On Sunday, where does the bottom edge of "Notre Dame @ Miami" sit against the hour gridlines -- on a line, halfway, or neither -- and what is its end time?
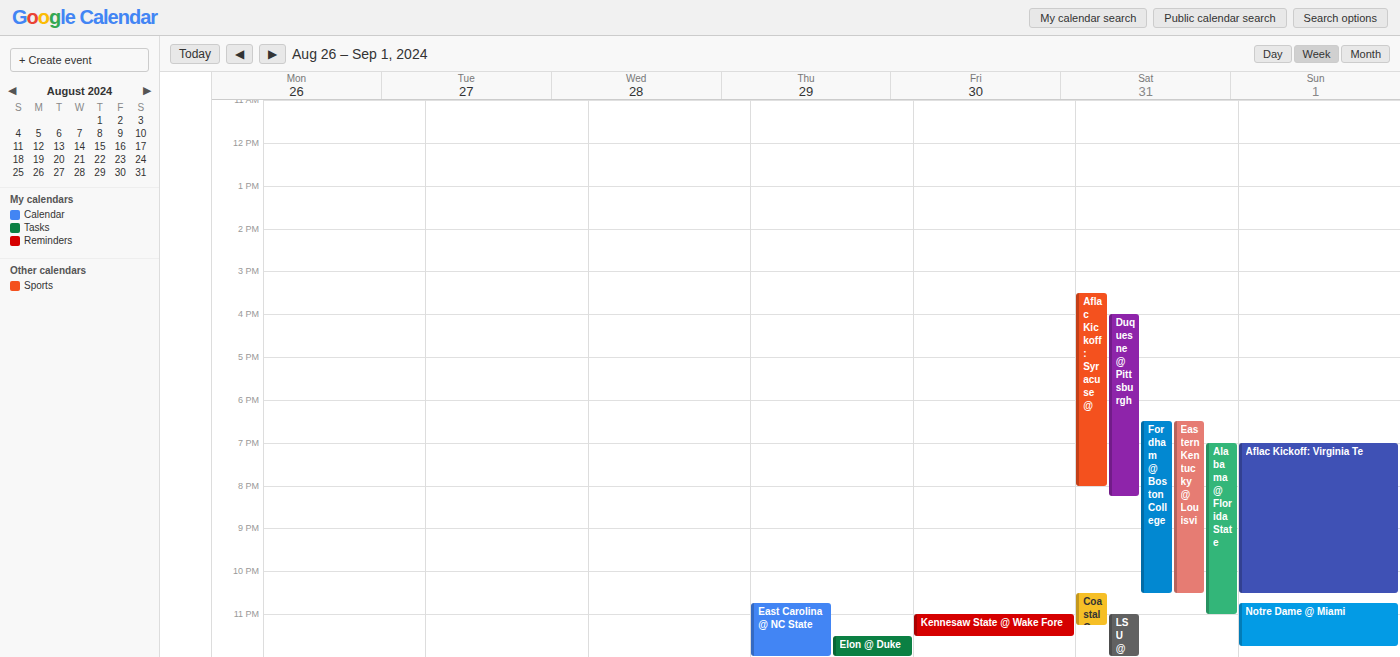
11:45 PM -- neither: three quarters of the way from the 11 PM line to the 12 AM line.